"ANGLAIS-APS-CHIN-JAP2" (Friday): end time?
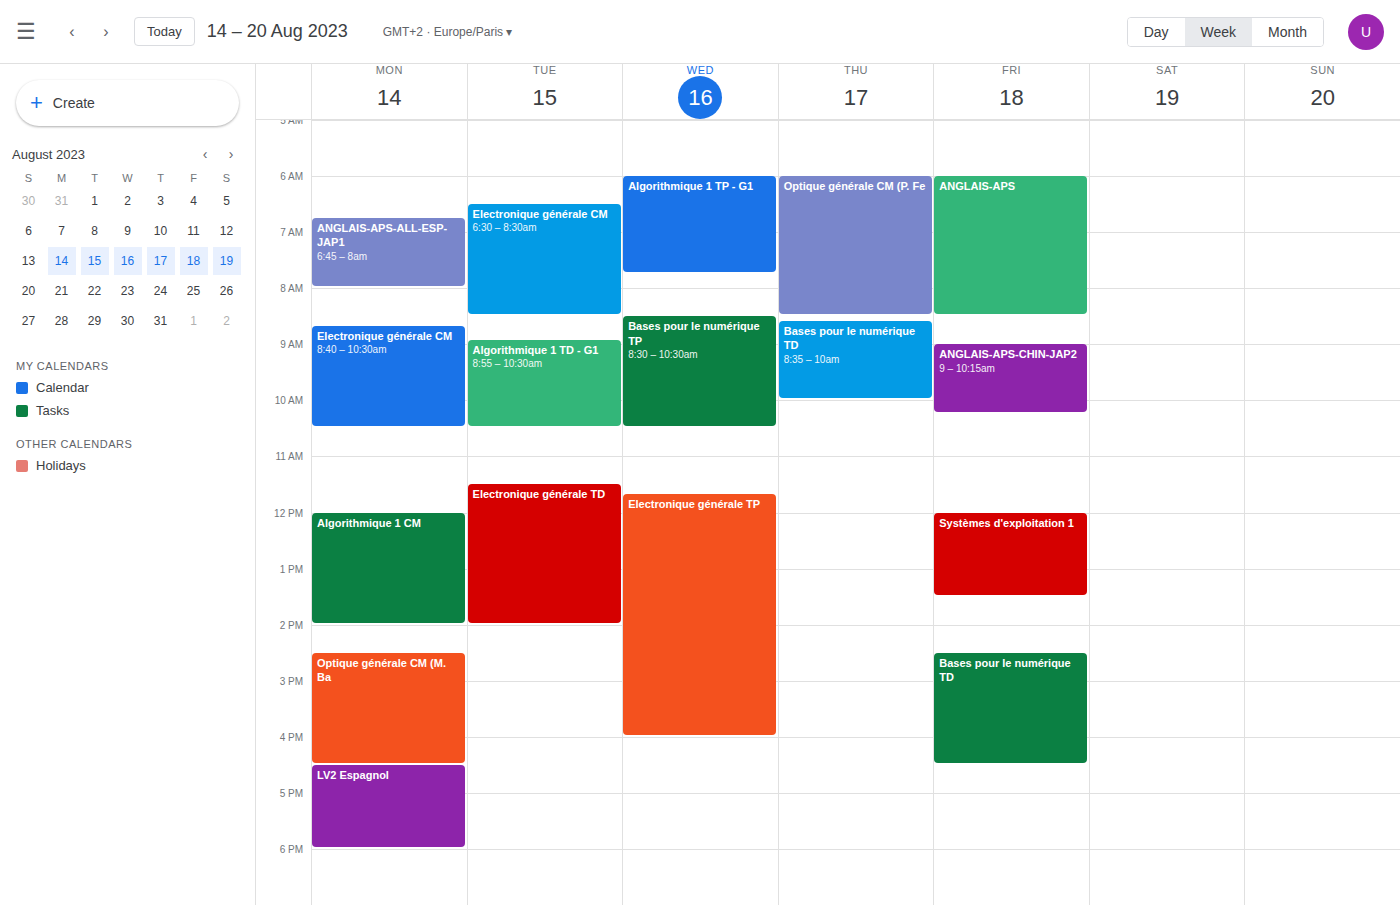
10:15 AM